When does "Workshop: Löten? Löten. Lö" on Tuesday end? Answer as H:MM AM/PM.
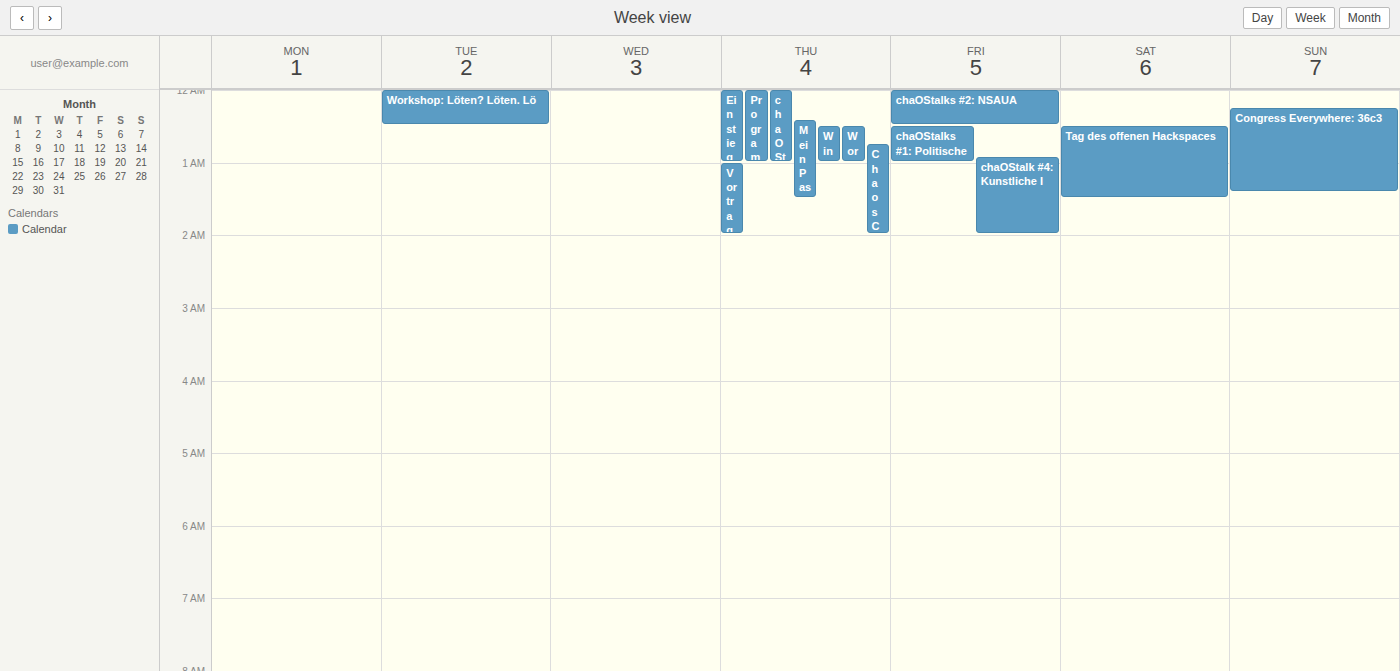
12:30 AM